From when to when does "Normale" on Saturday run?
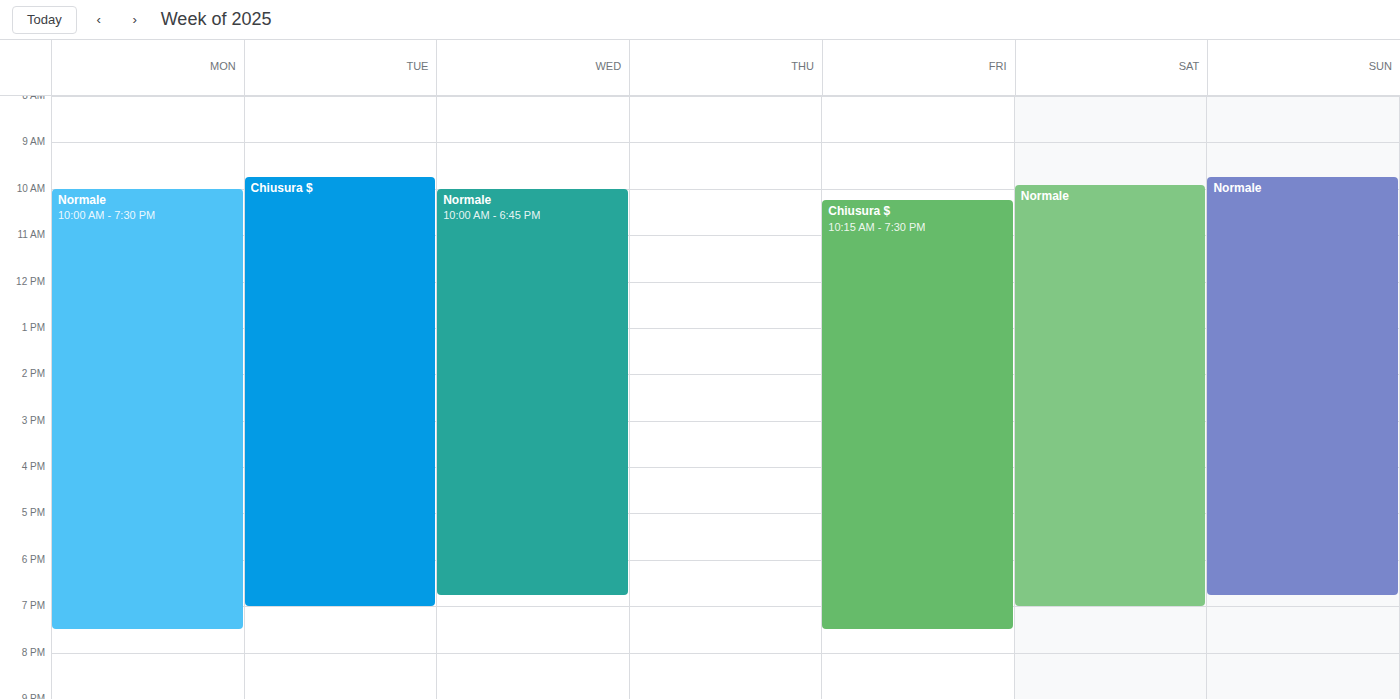
9:55 AM to 7:00 PM